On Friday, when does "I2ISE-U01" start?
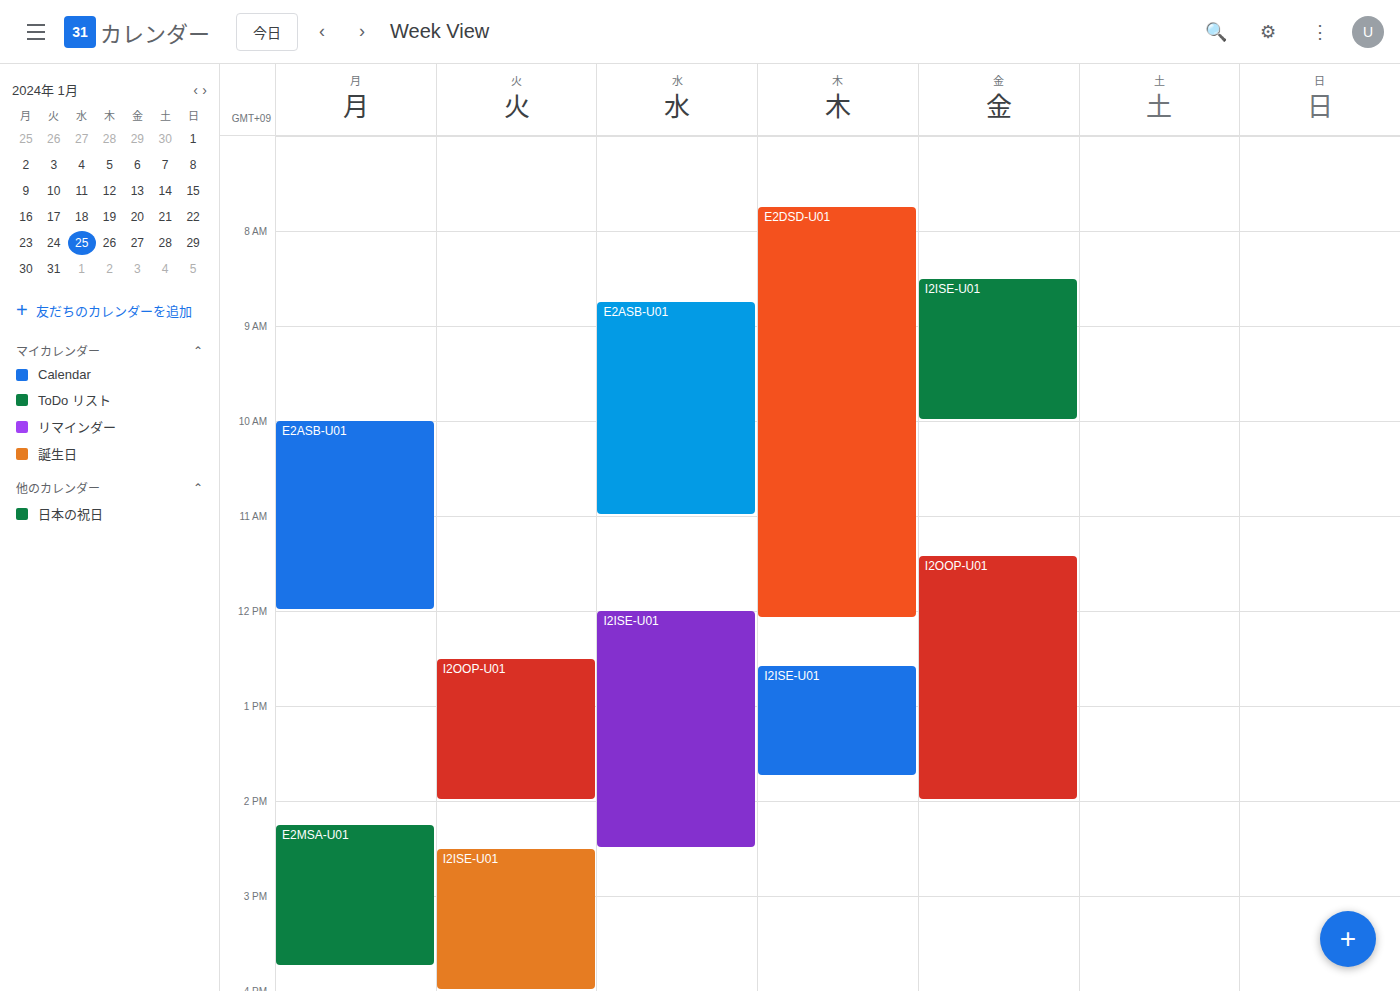
8:30 AM